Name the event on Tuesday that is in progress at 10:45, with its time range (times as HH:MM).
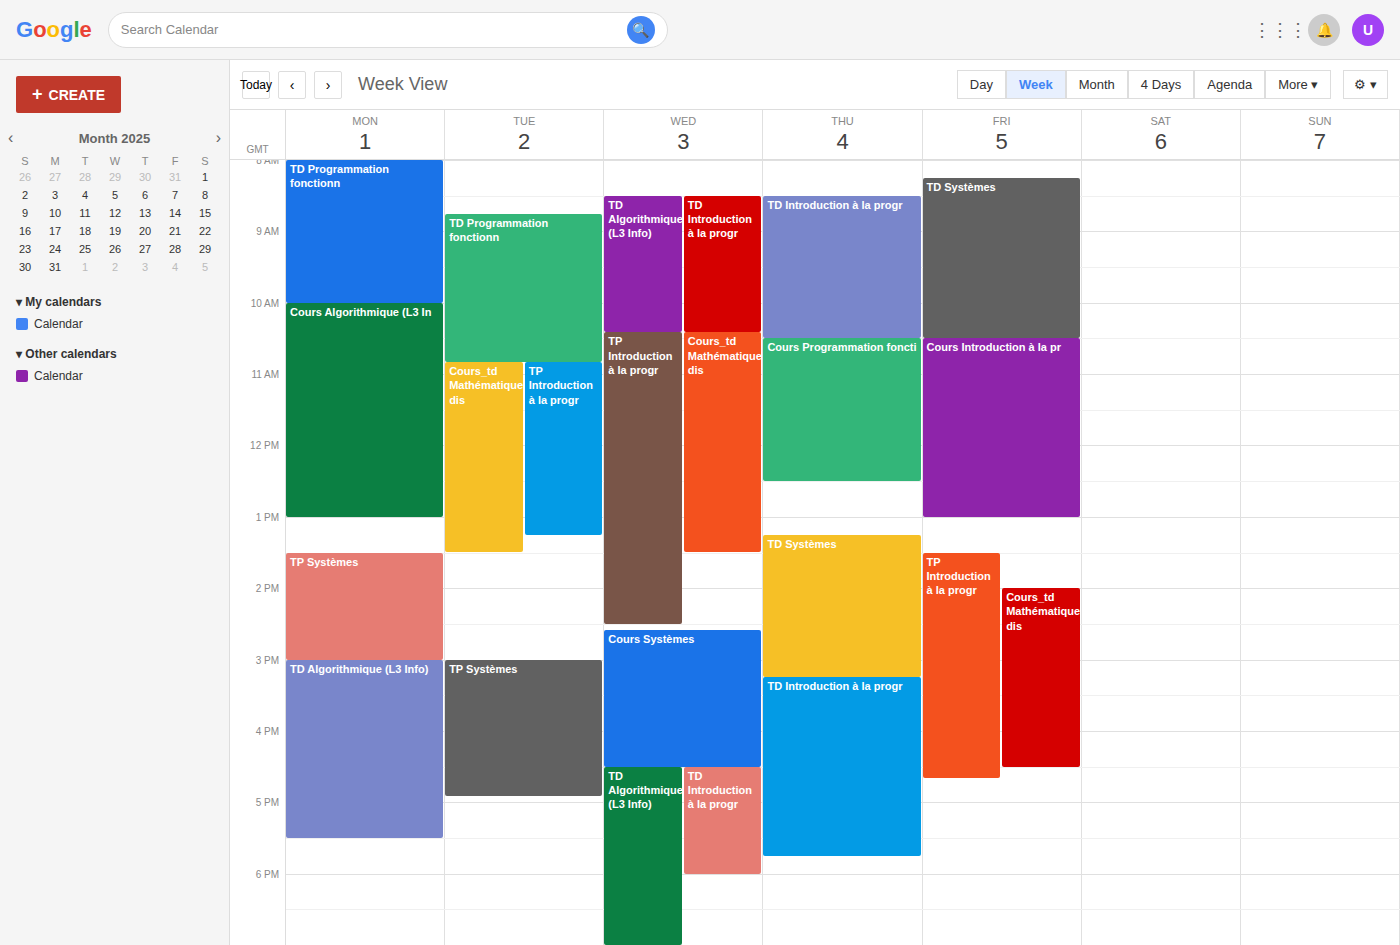
"TD Programmation fonctionn", 08:45 to 10:50